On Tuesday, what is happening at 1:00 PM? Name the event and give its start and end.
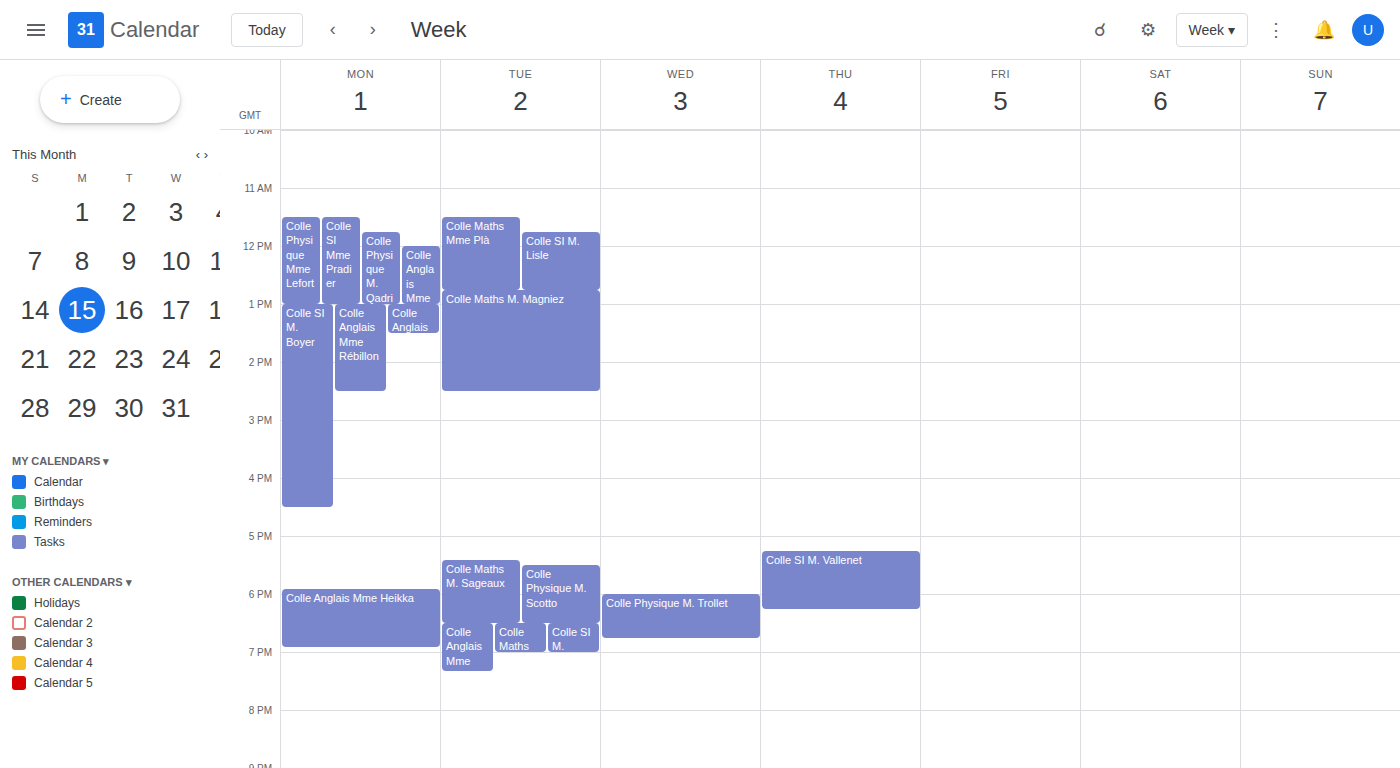
"Colle Maths M. Magniez", 12:45 PM to 2:30 PM